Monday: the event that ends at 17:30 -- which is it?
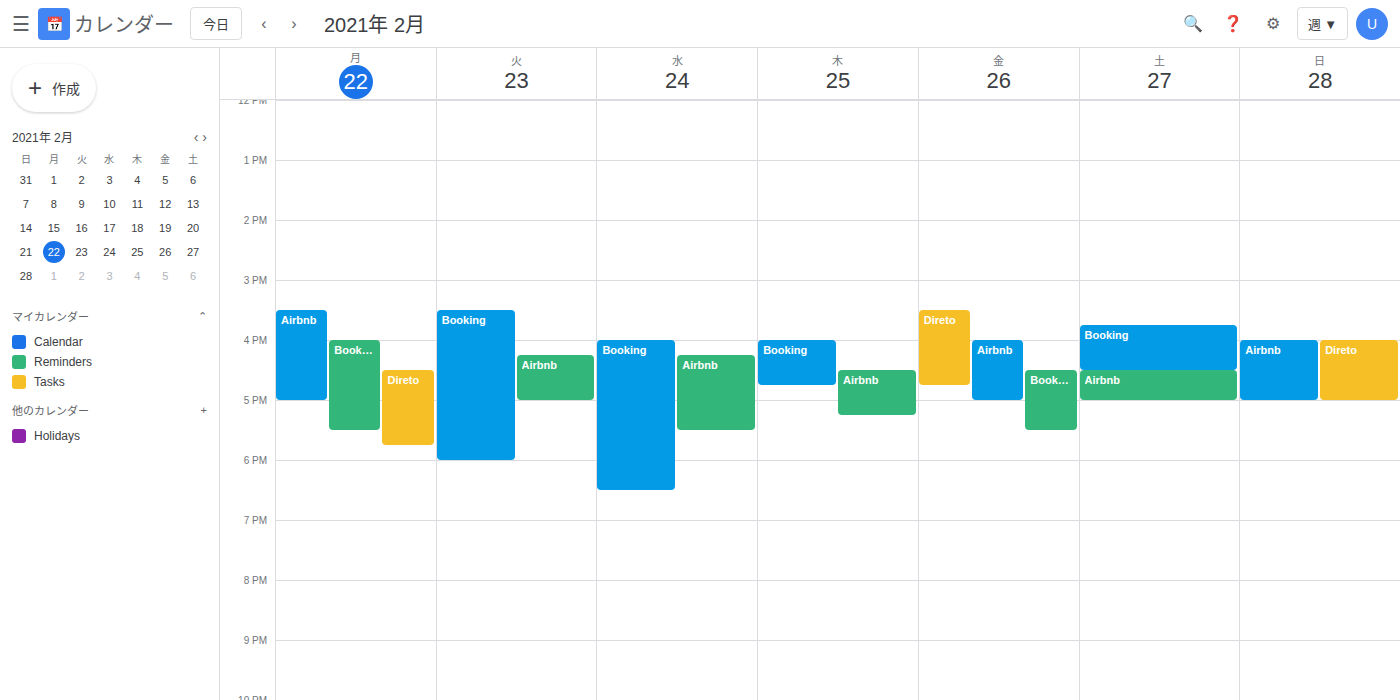
"Booking"